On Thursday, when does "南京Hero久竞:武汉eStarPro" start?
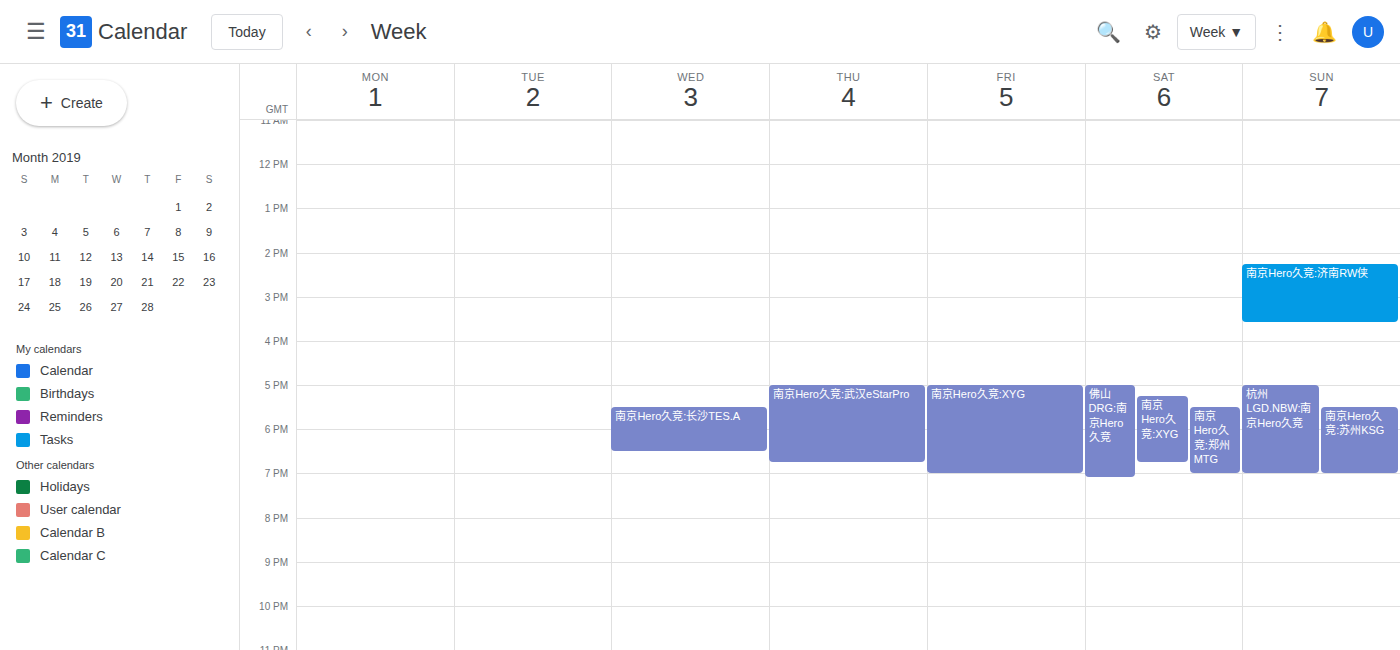
5:00 PM